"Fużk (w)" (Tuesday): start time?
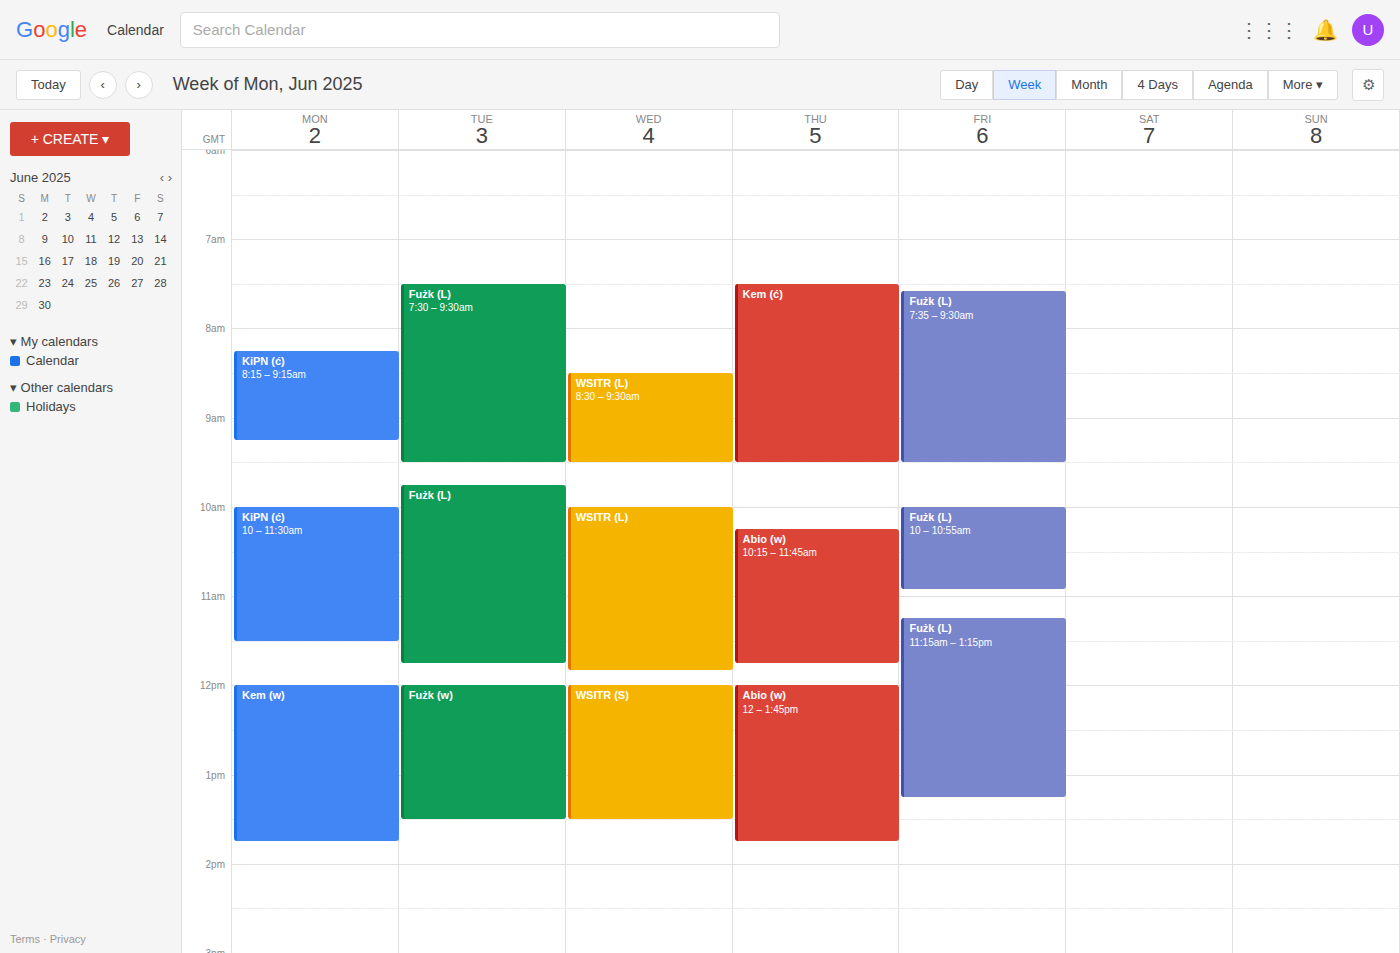
12:00 PM